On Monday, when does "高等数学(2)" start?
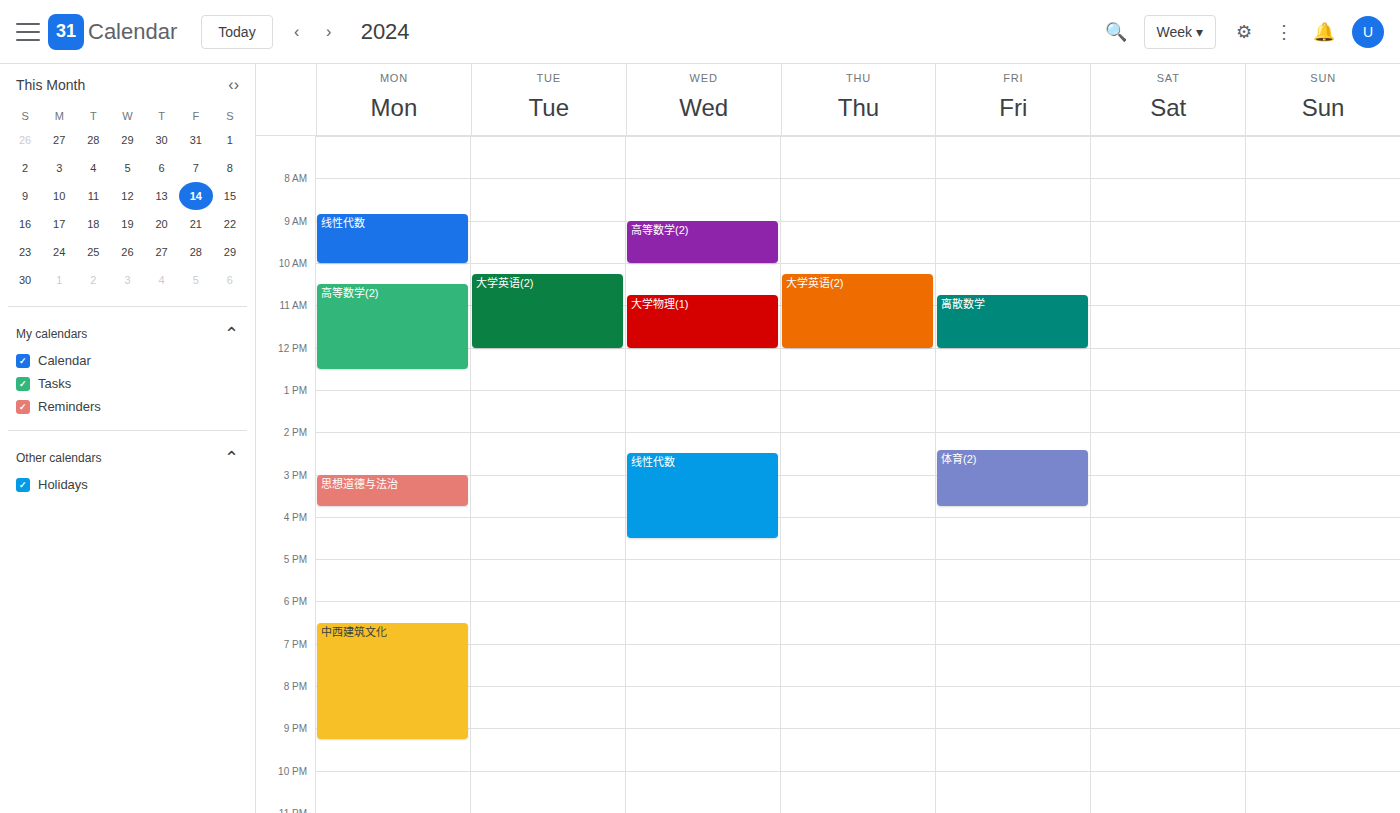
10:30 AM